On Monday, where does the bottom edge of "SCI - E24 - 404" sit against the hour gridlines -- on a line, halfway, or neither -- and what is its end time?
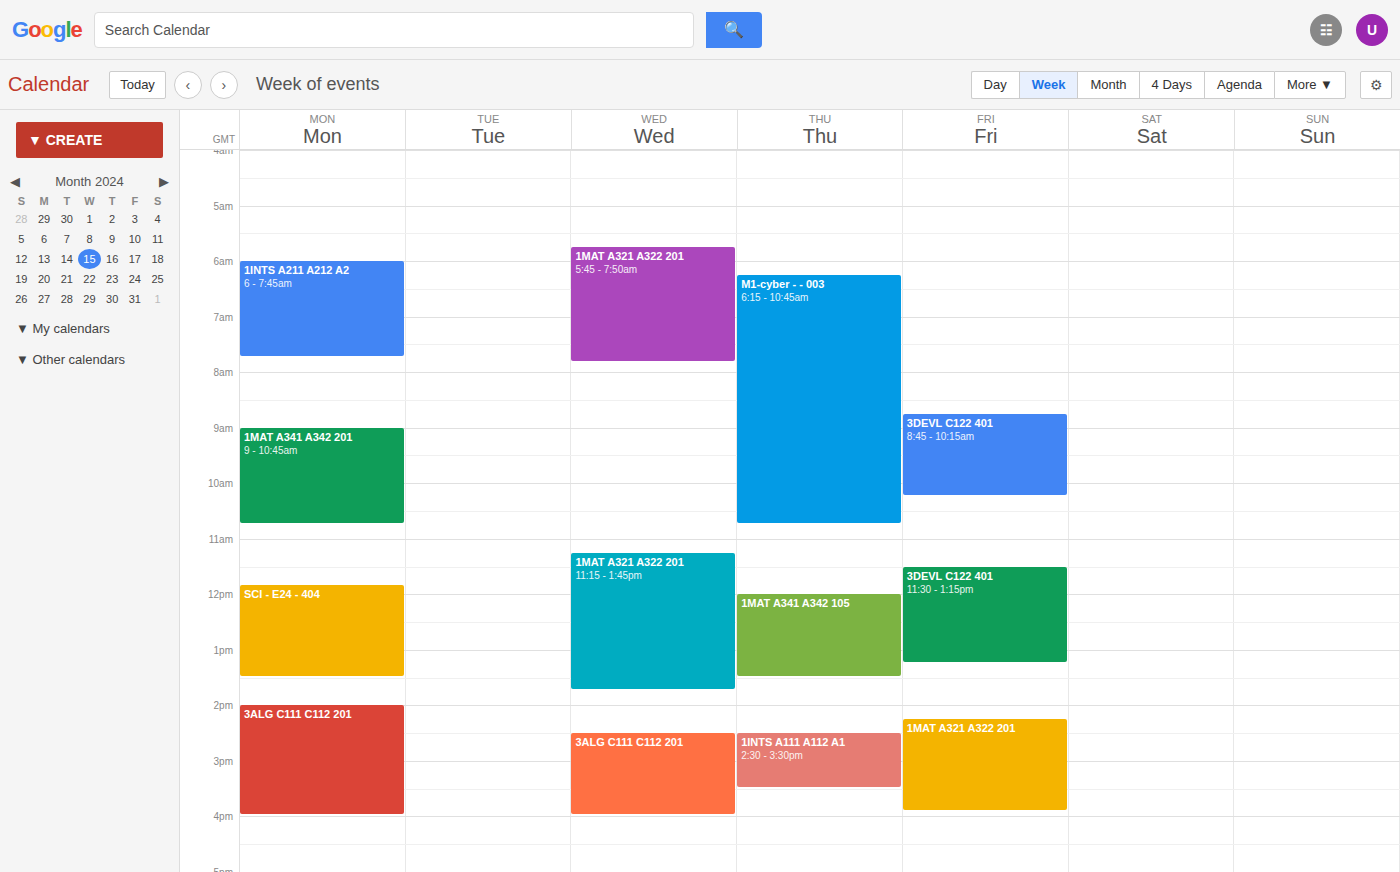
1:30 PM -- halfway between the 1 PM and 2 PM lines.